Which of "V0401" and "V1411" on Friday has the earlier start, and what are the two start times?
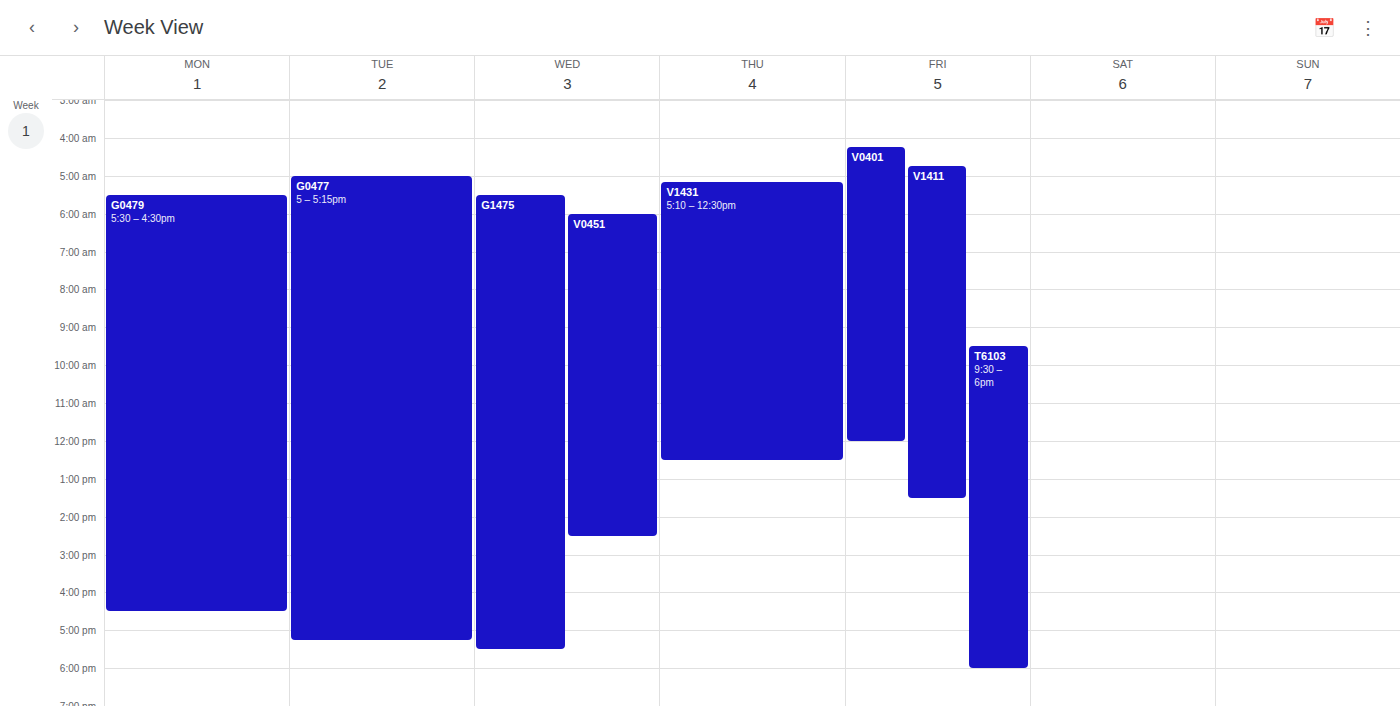
"V0401" 4:15 AM; "V1411" 4:45 AM.